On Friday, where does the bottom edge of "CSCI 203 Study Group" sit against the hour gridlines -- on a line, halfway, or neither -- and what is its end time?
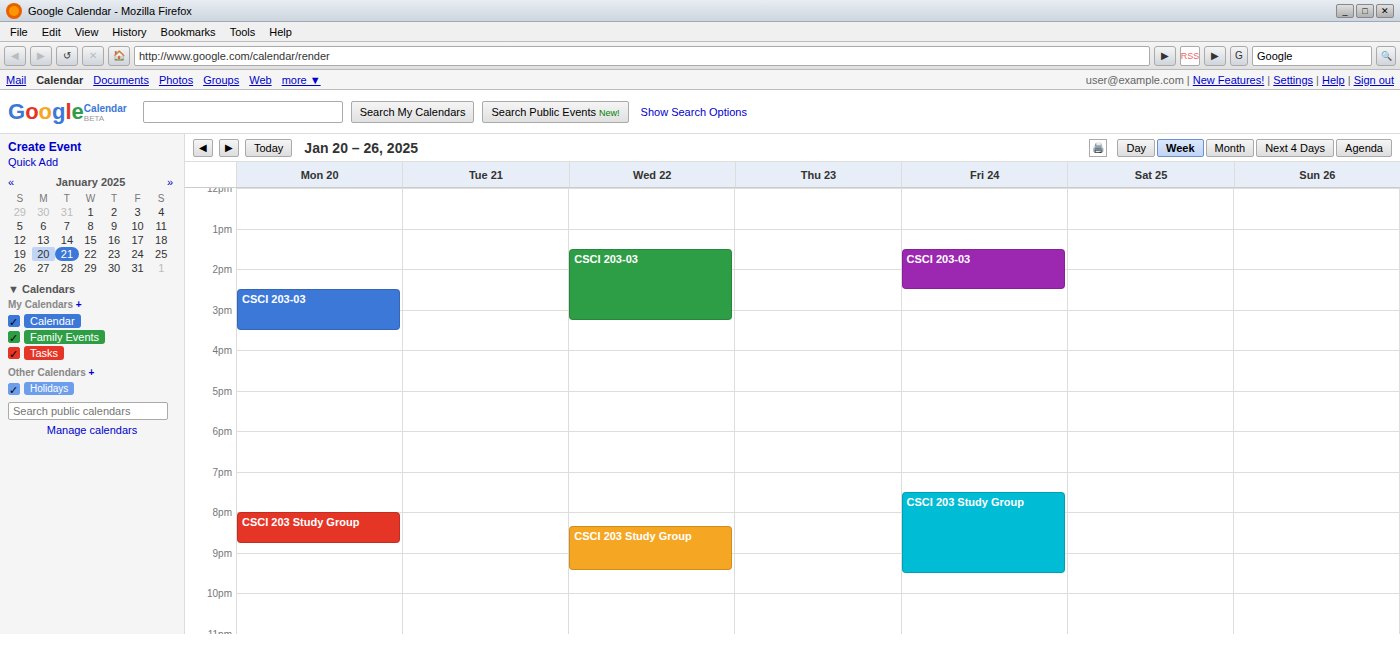
9:30 PM -- halfway between the 9 PM and 10 PM lines.